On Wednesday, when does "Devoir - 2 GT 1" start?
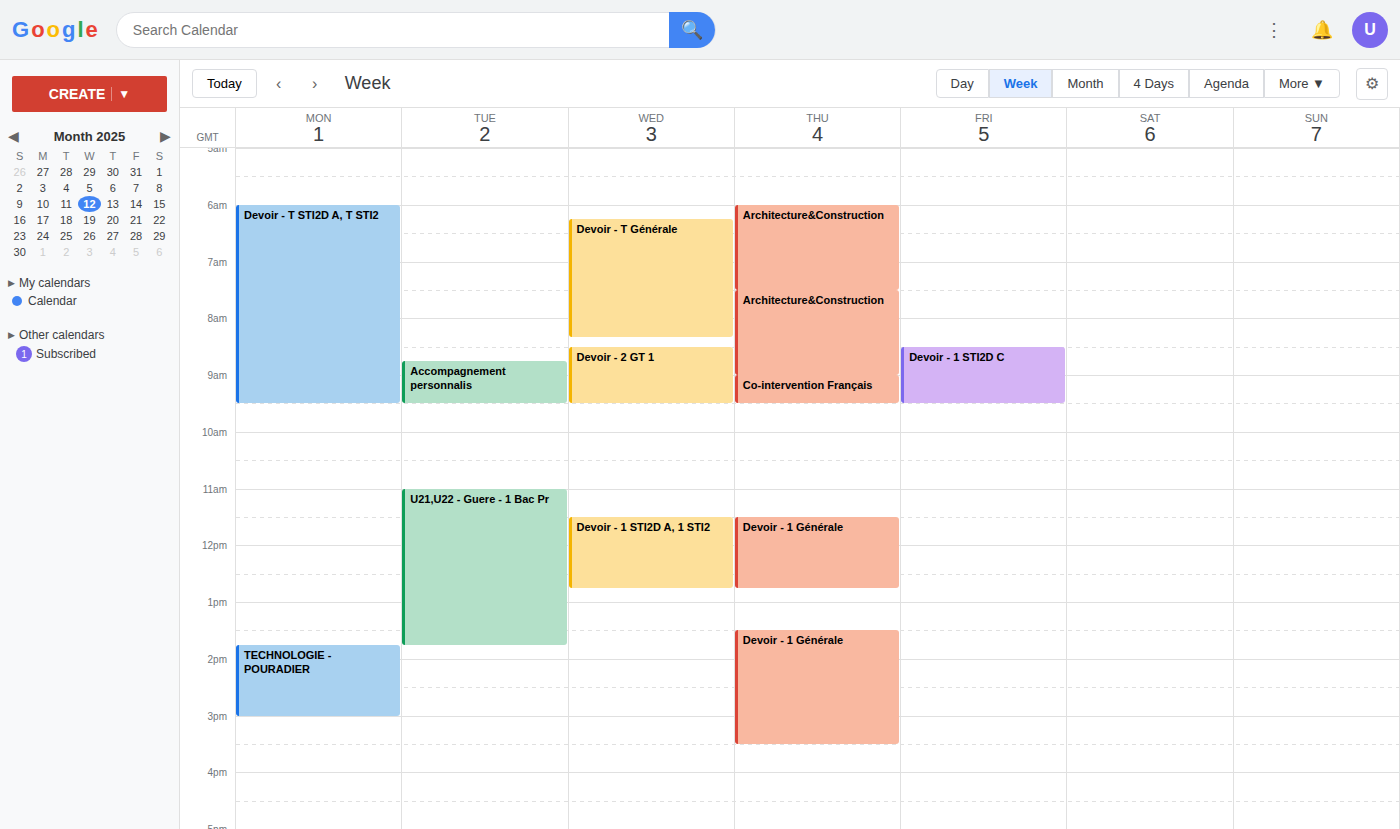
8:30 AM